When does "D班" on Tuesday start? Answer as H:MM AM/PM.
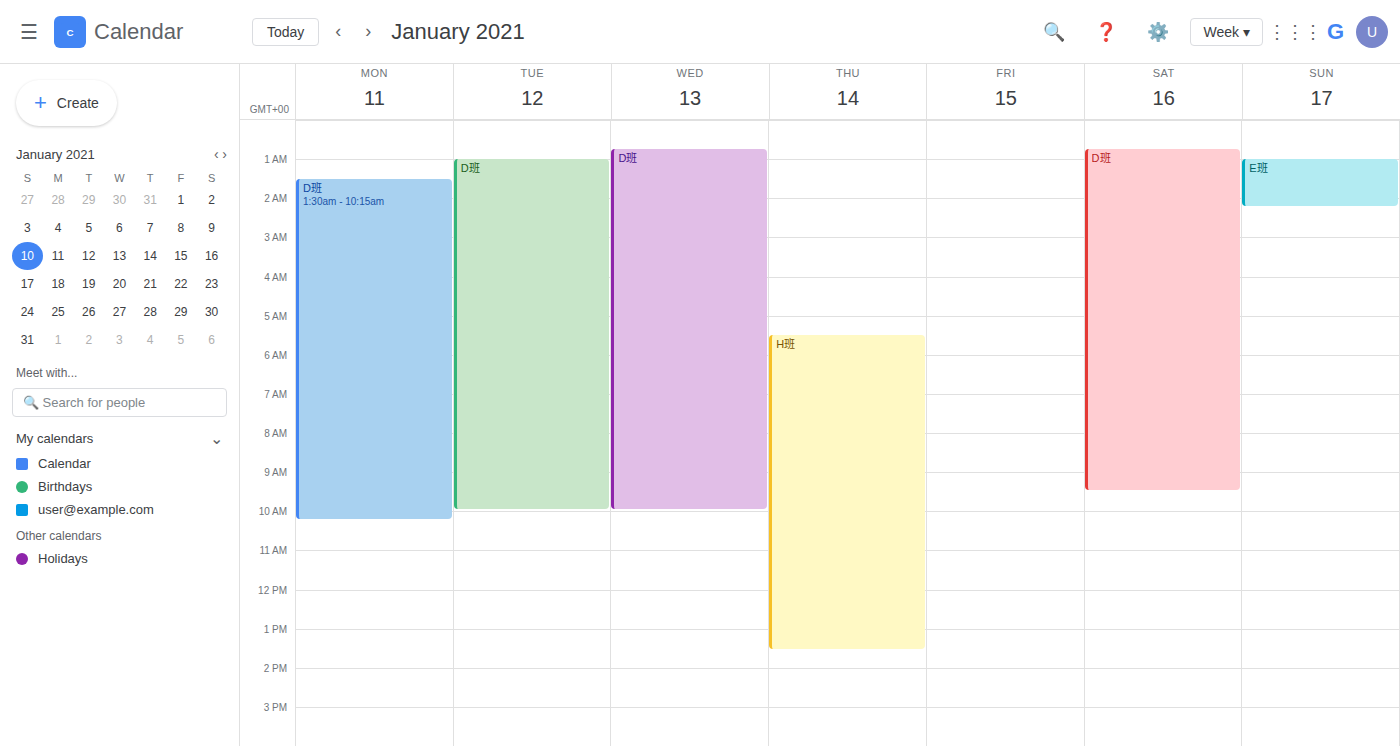
1:00 AM